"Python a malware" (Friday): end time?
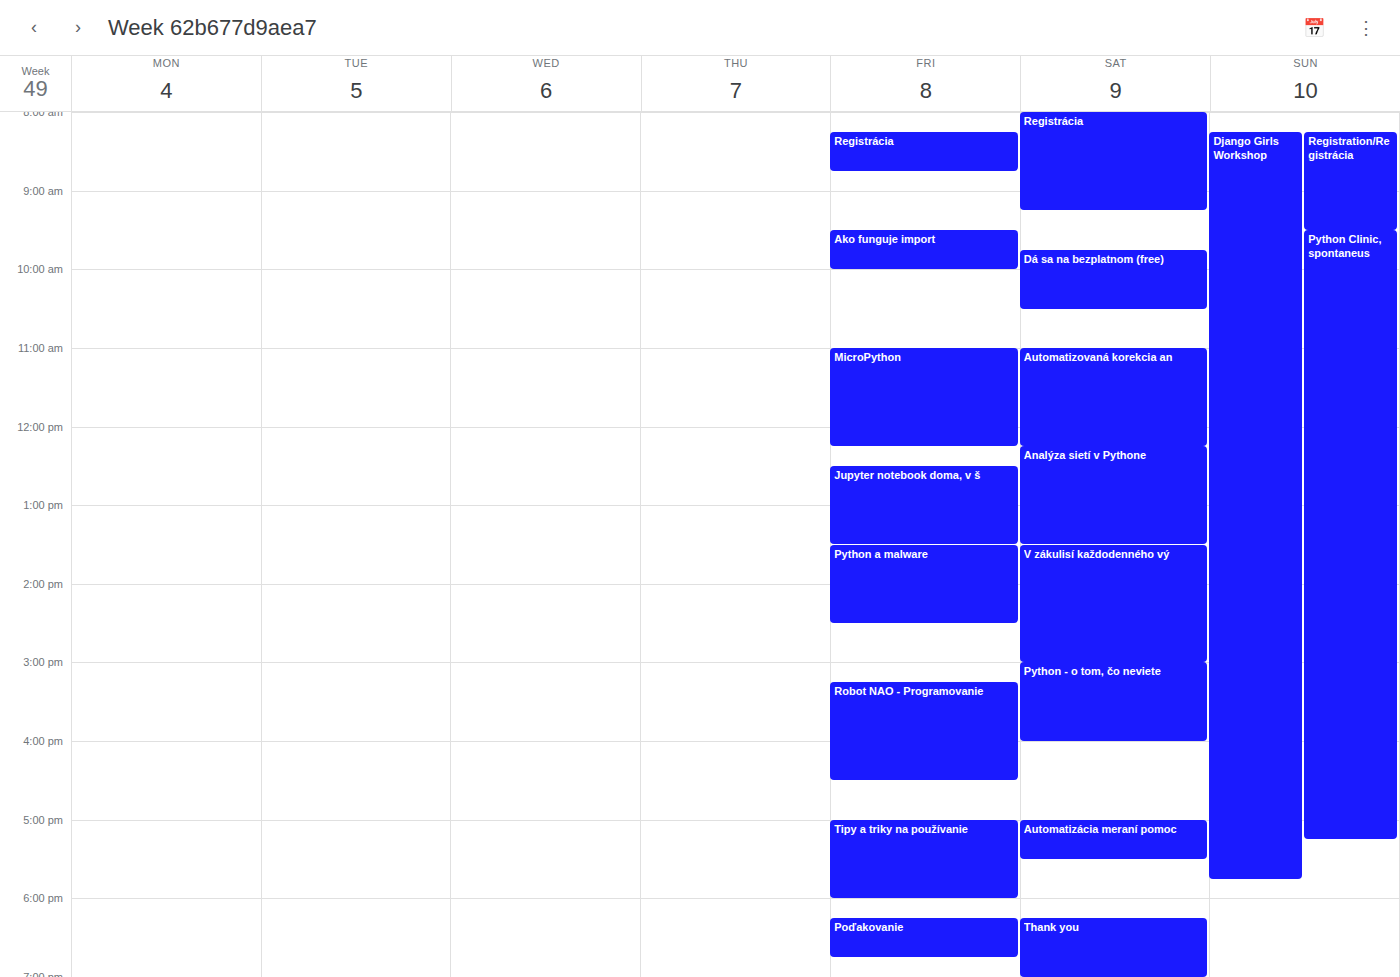
2:30 PM